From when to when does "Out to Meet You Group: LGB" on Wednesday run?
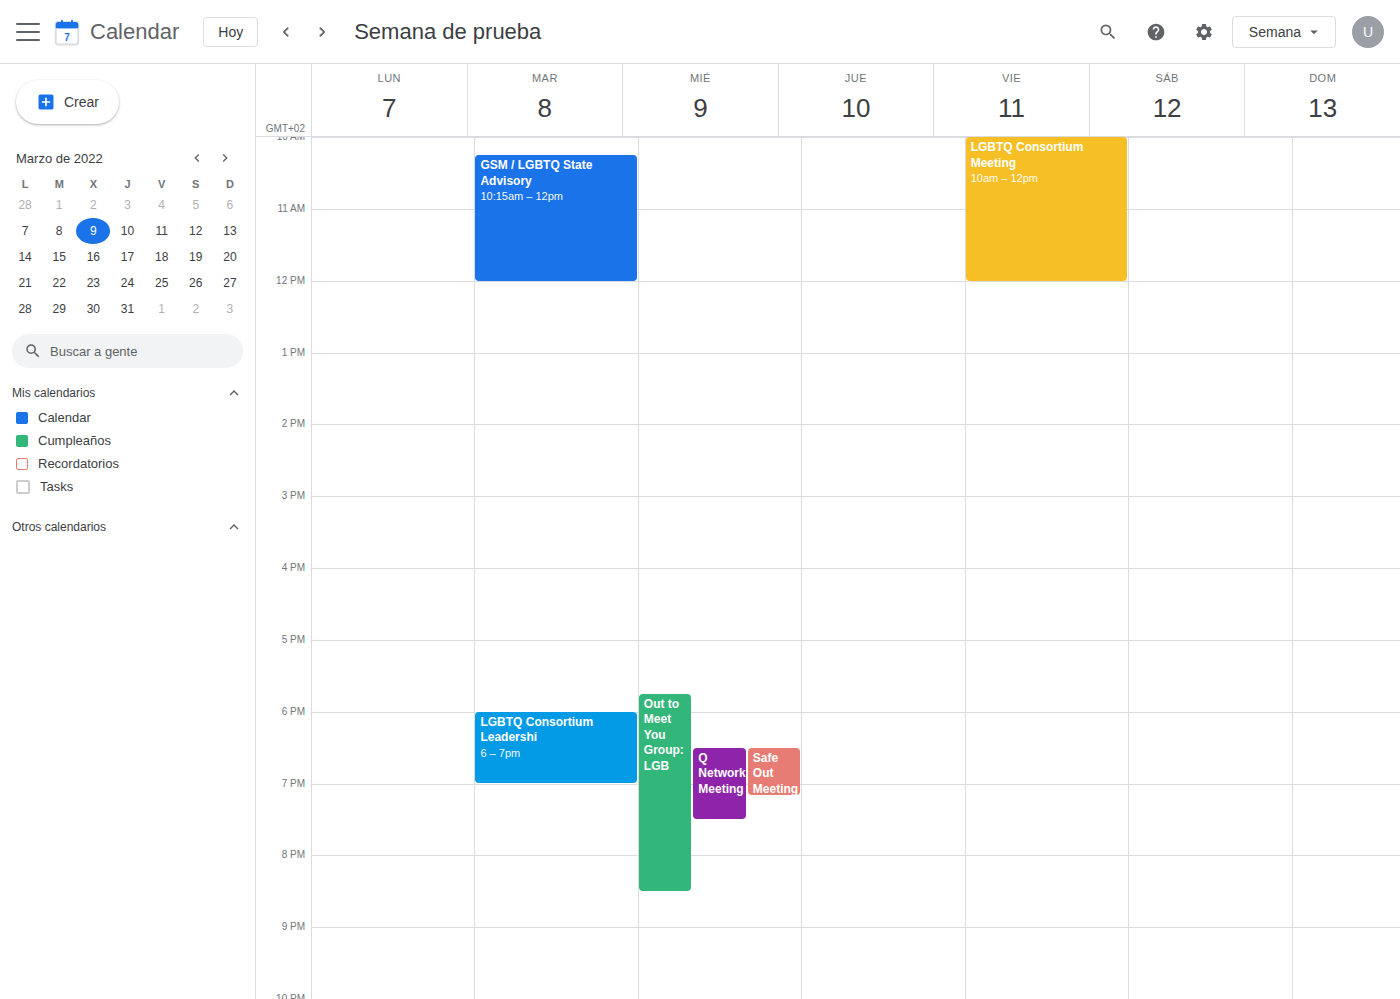
5:45 PM to 8:30 PM